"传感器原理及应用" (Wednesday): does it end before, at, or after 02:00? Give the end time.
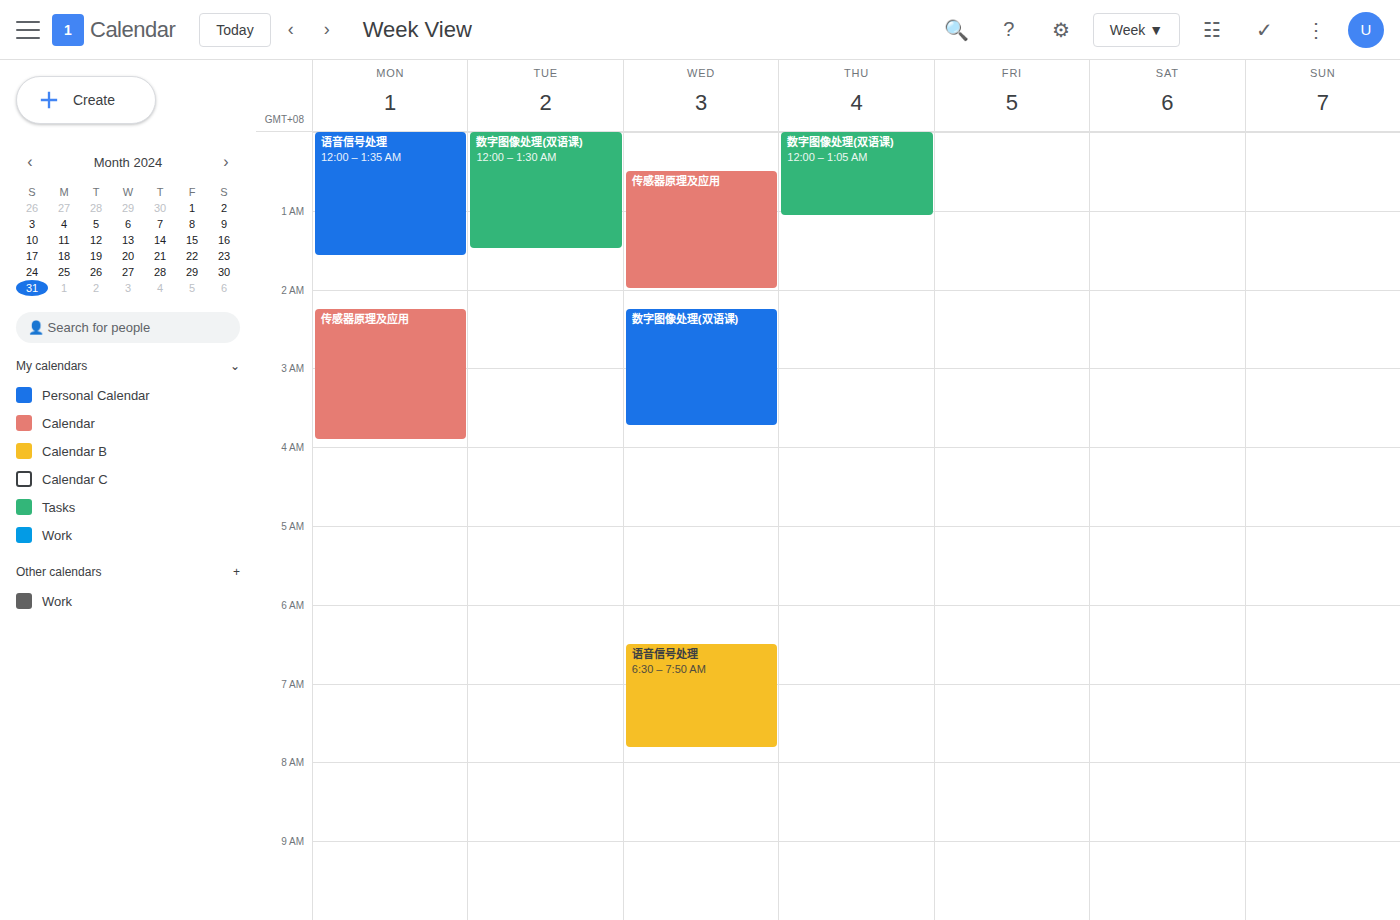
02:00 -- exactly at 02:00, on the 02:00 line.